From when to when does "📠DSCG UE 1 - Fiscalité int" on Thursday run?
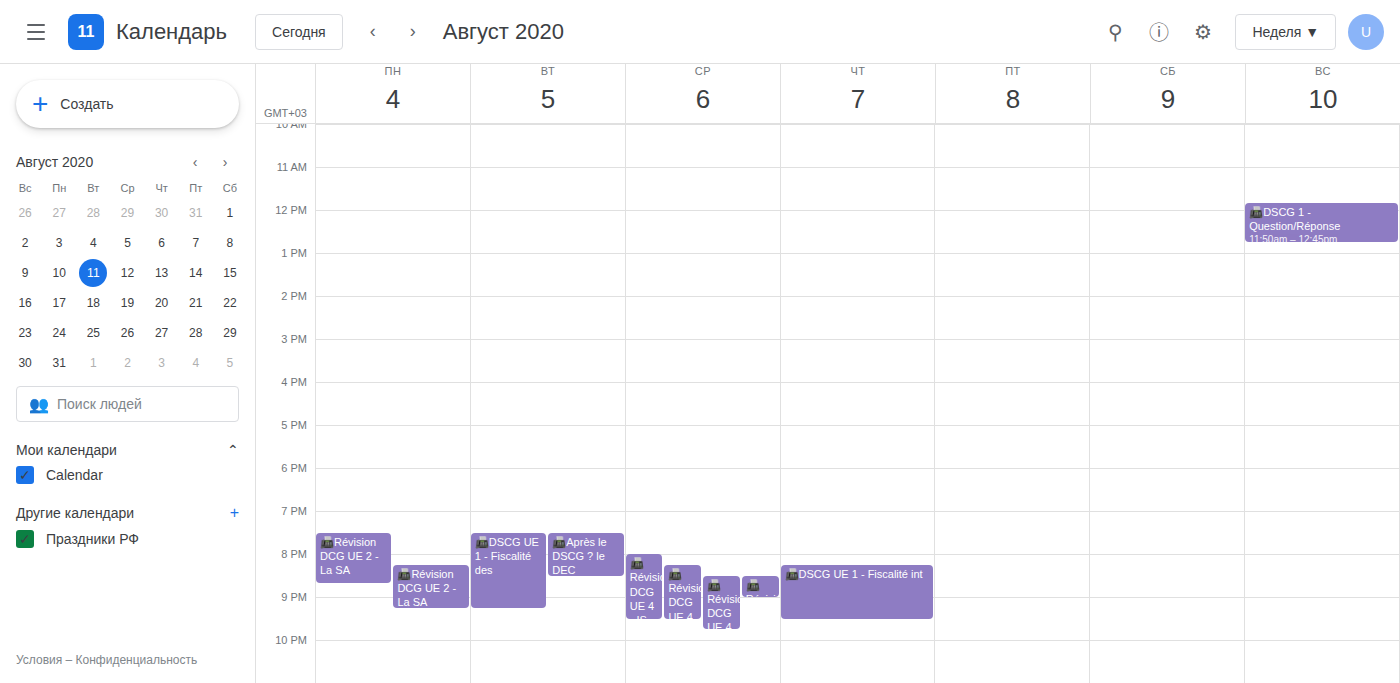
8:15 PM to 9:30 PM